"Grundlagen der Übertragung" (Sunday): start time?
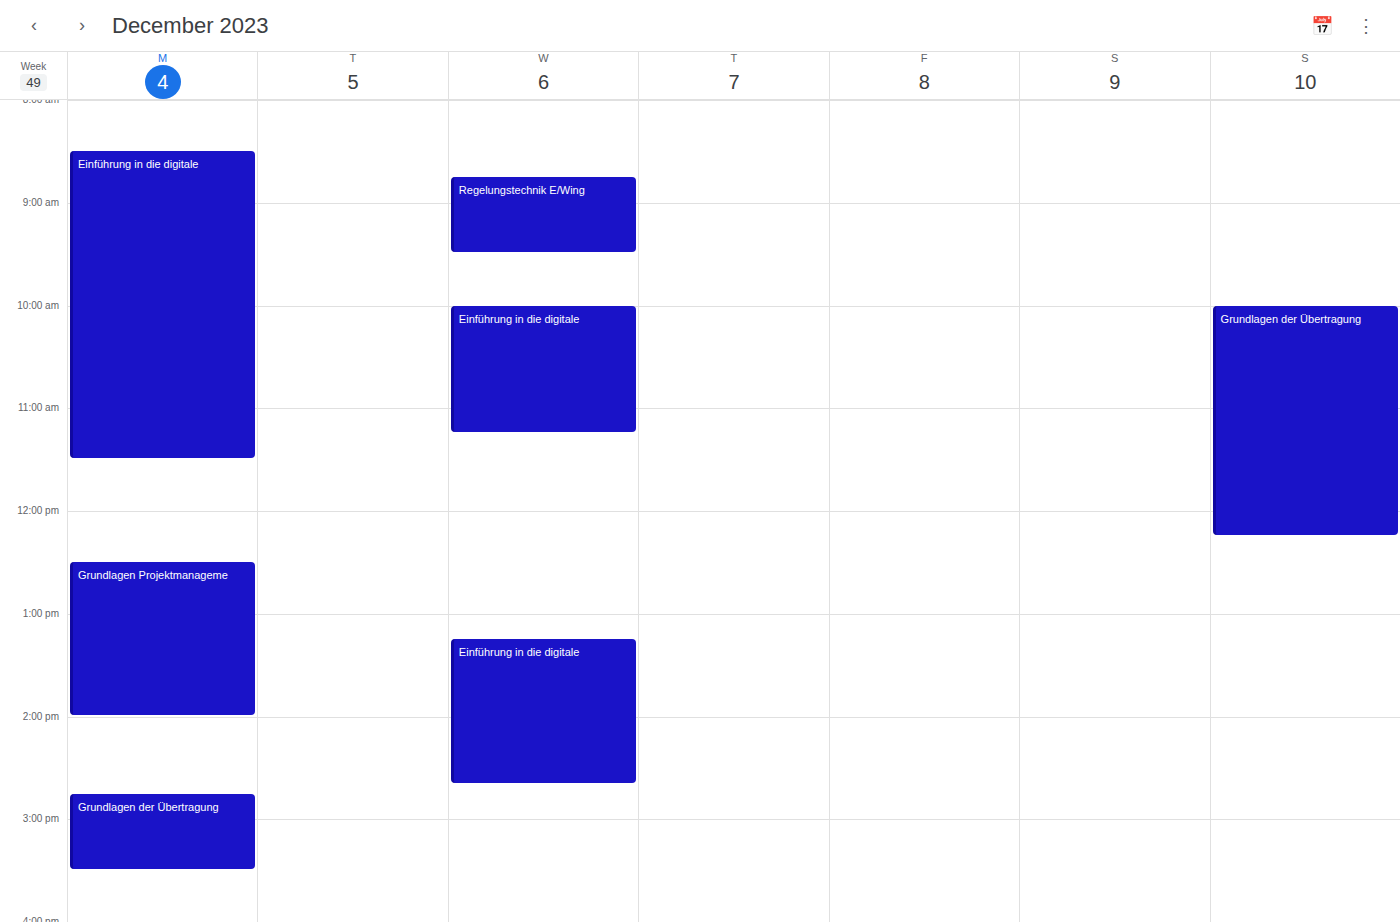
10:00 AM